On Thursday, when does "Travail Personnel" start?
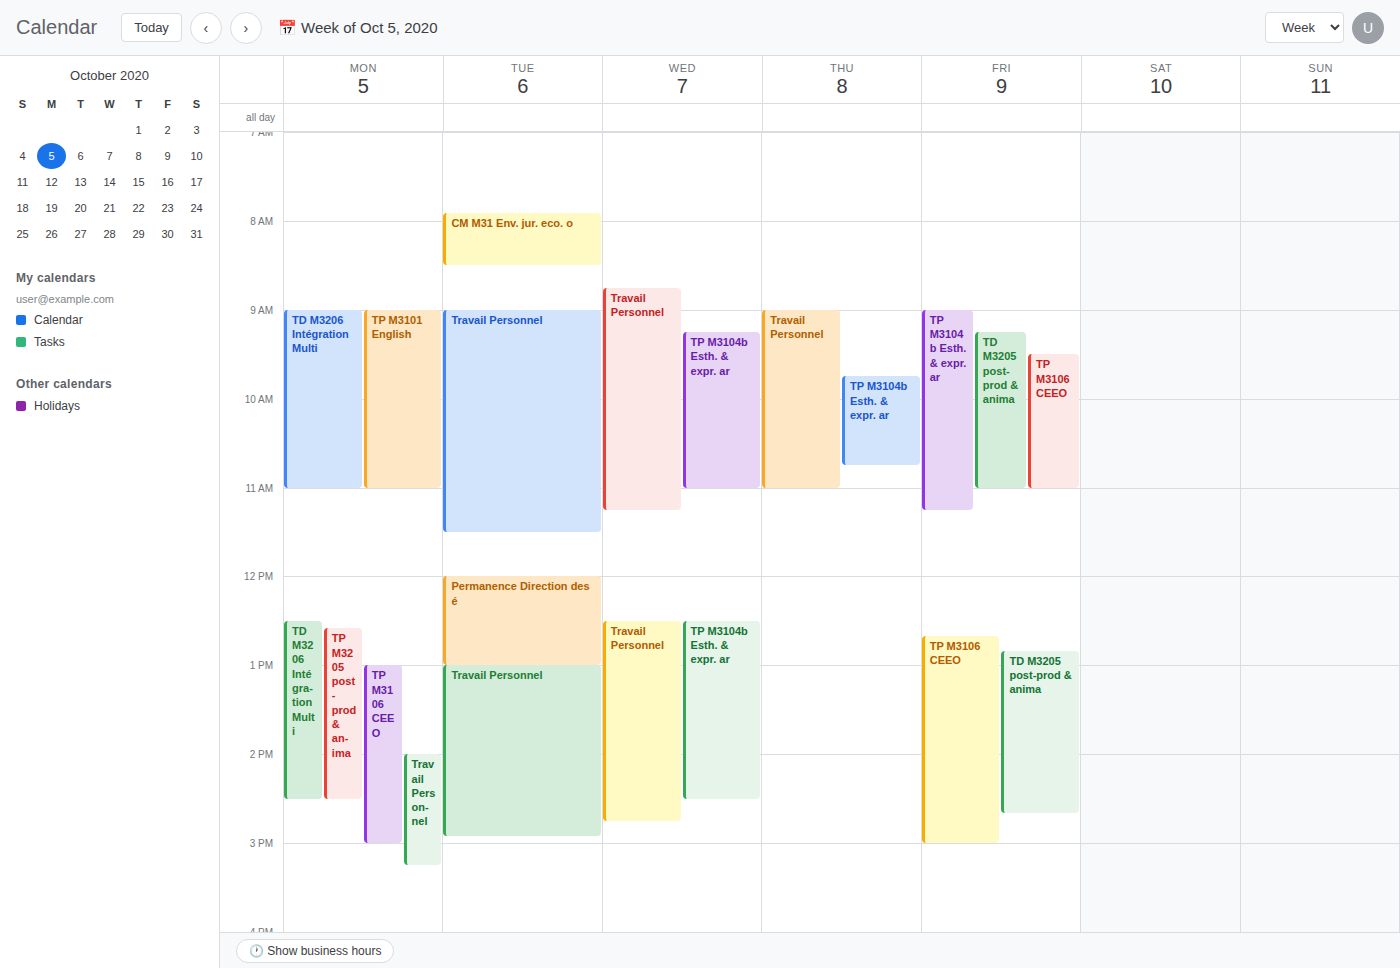
9:00 AM